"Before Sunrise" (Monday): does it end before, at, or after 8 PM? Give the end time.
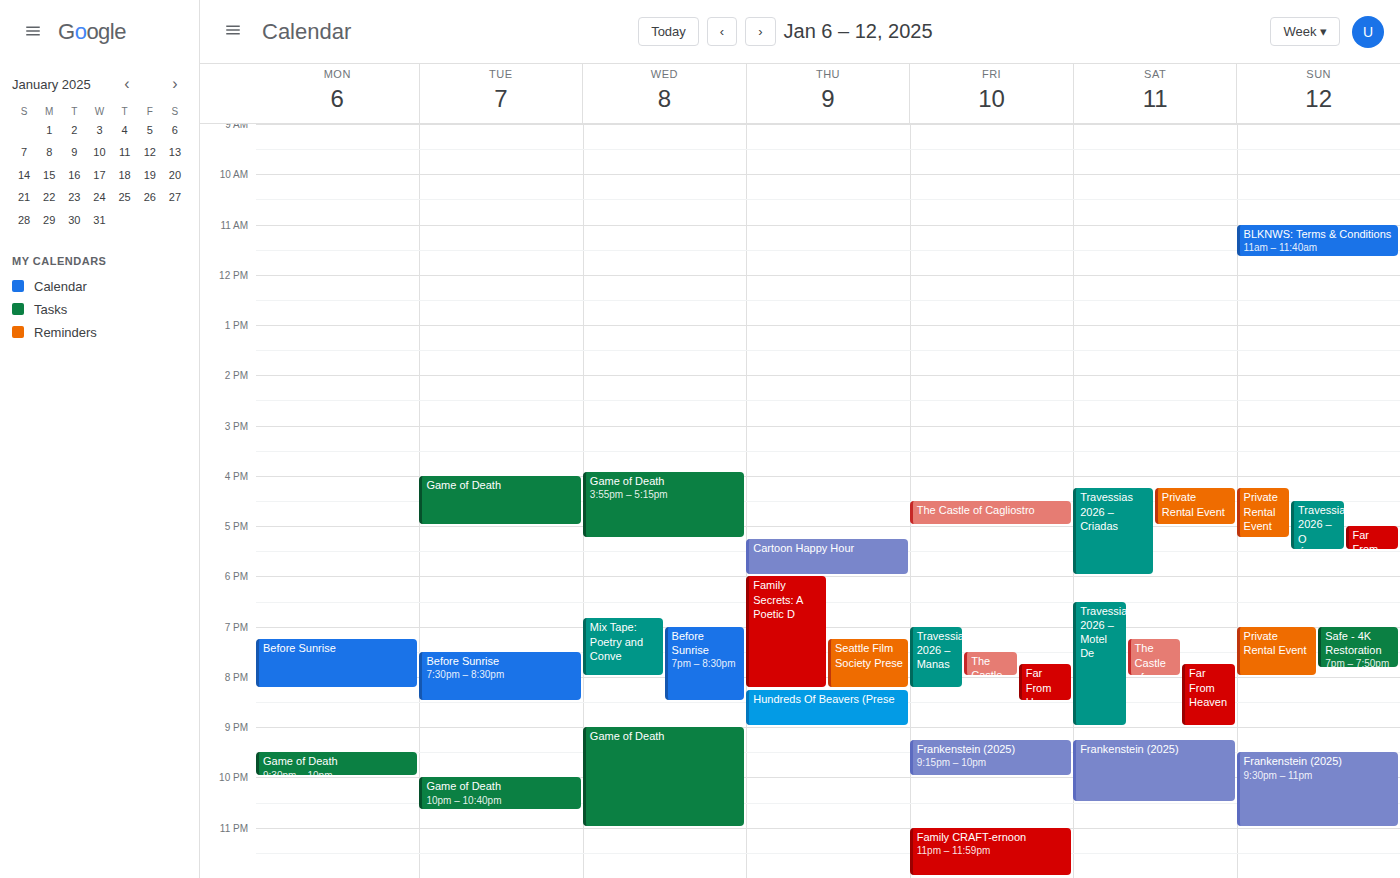
8:15 PM -- after 8 PM, 15 minutes below the 8 PM line.